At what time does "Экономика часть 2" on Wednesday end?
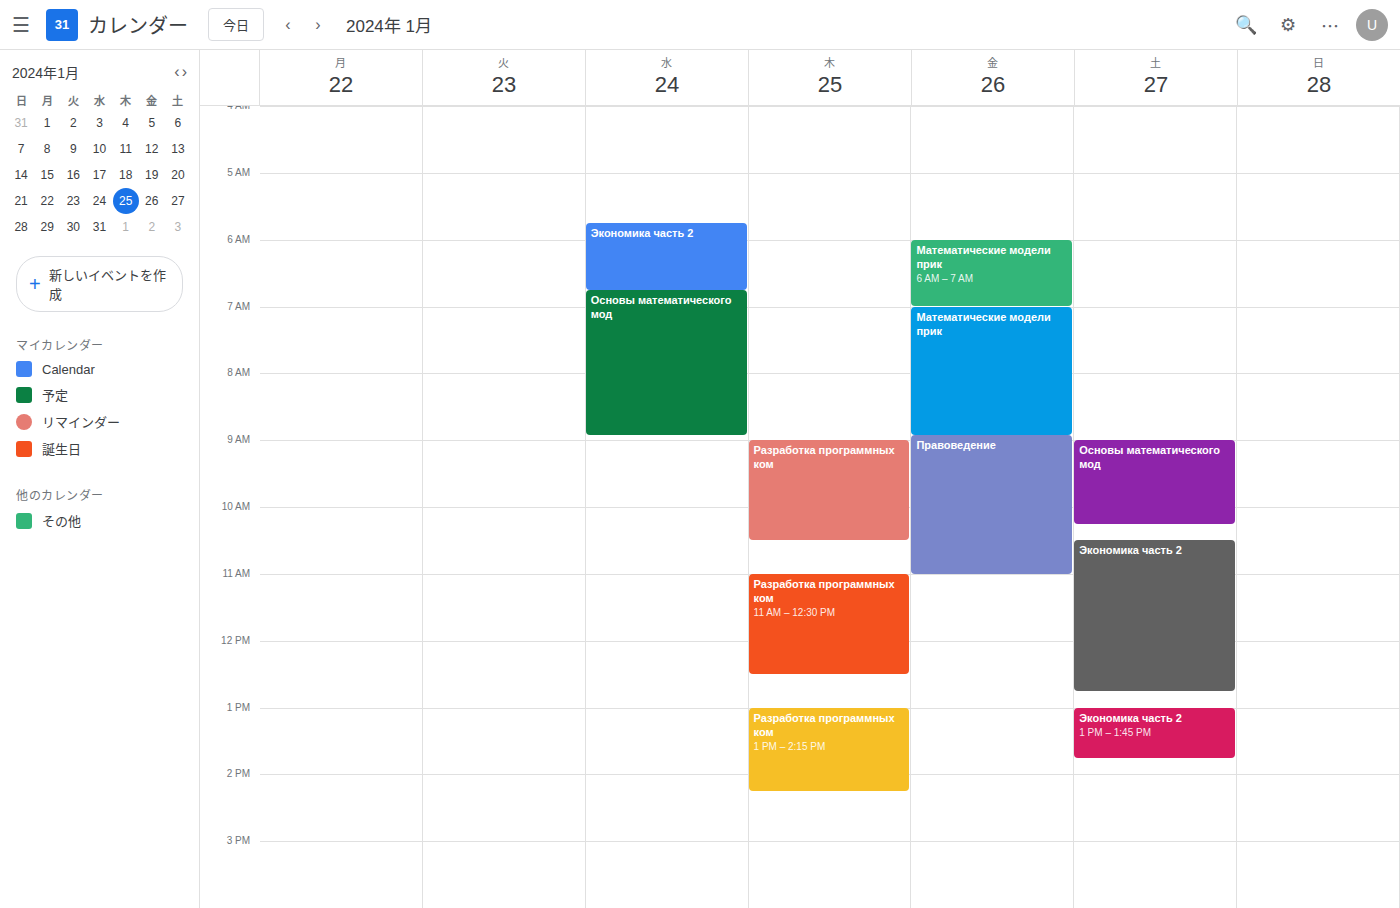
06:45